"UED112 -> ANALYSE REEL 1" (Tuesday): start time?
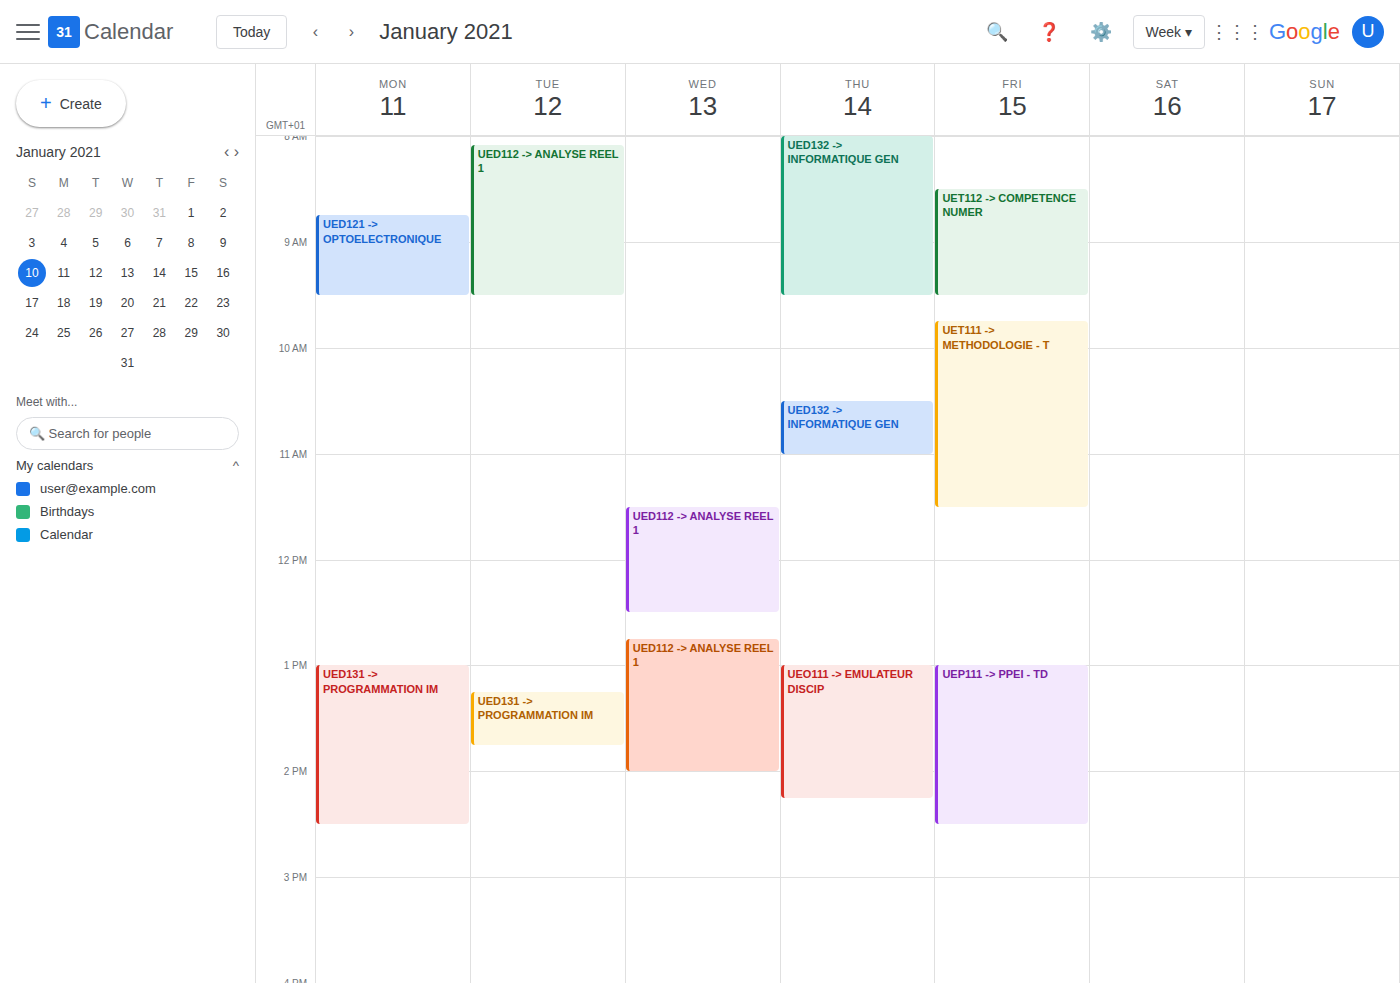
08:05